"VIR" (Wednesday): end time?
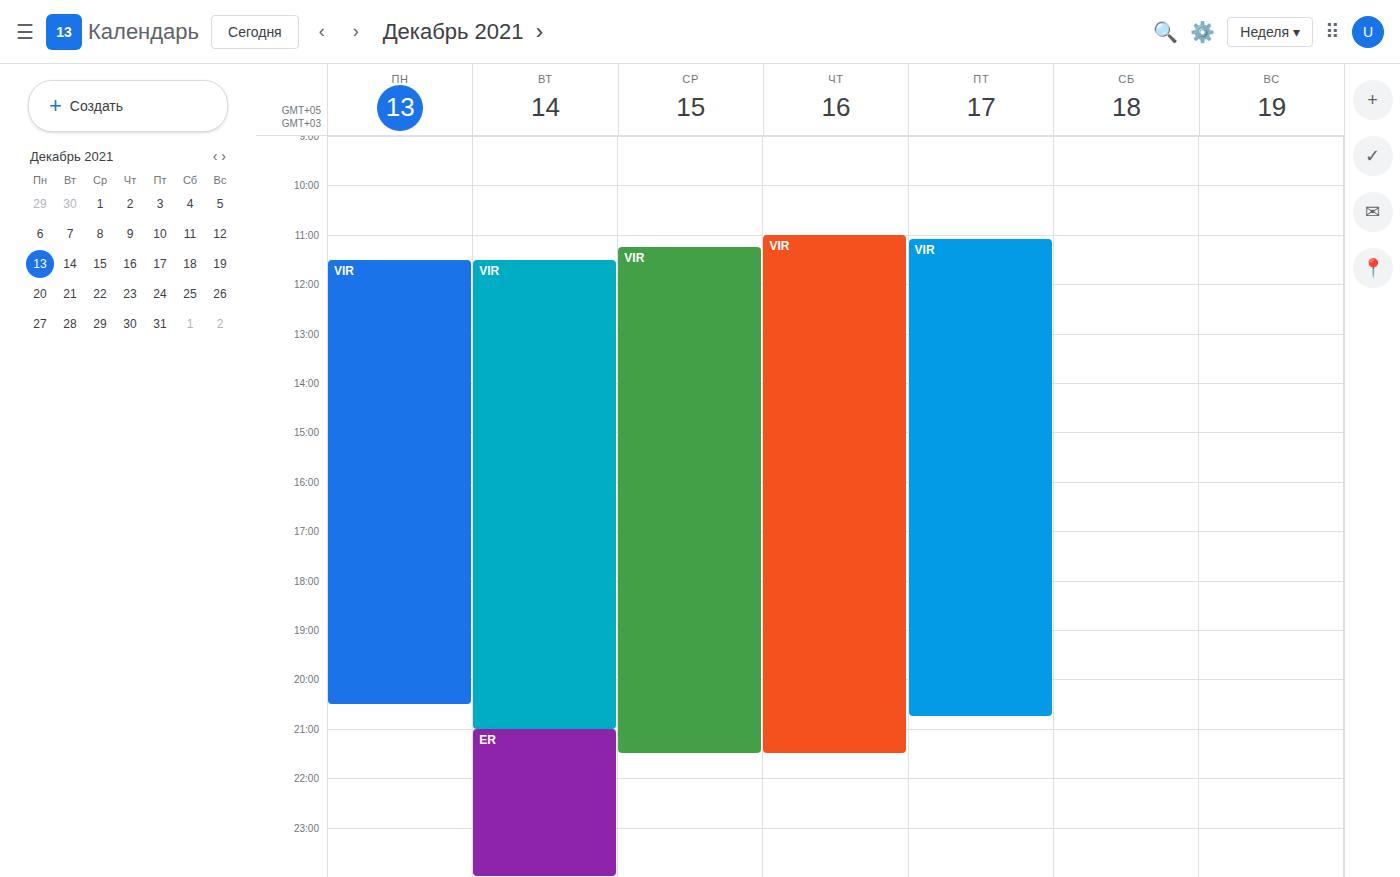
21:30